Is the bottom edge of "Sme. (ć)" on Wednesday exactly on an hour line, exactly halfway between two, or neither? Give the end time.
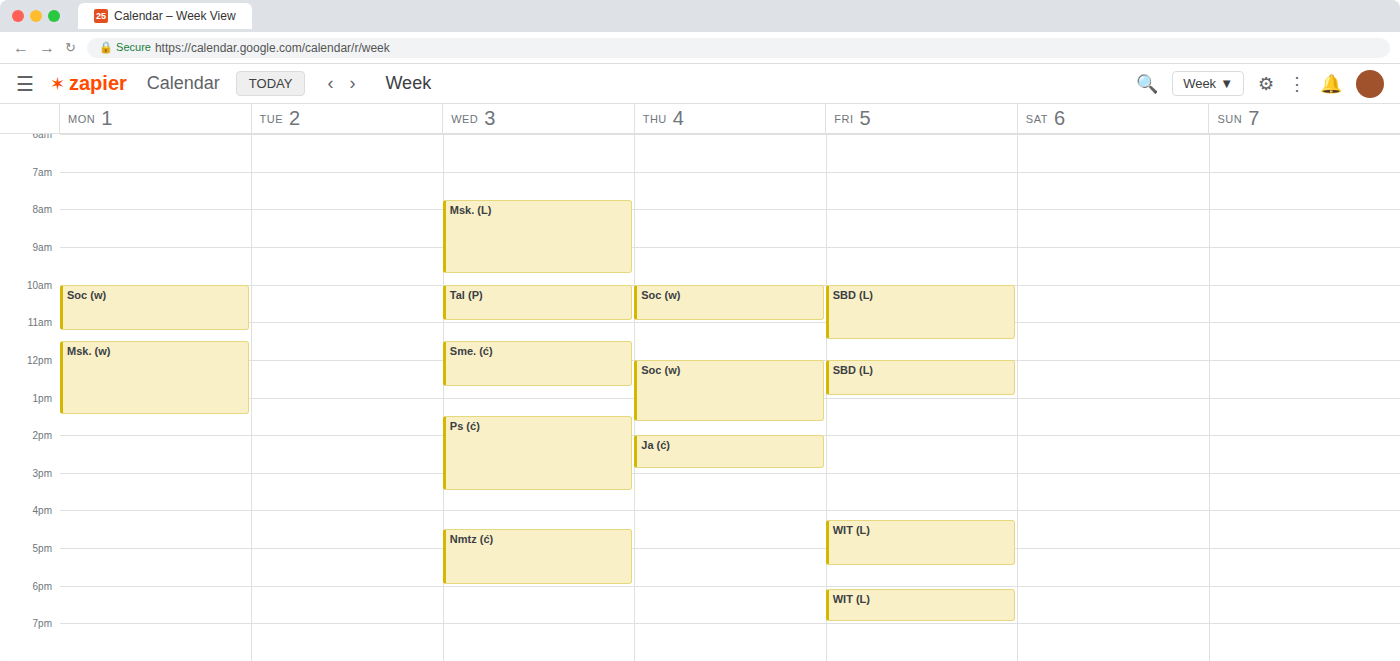
12:45 PM -- neither: three quarters of the way from the 12 PM line to the 1 PM line.